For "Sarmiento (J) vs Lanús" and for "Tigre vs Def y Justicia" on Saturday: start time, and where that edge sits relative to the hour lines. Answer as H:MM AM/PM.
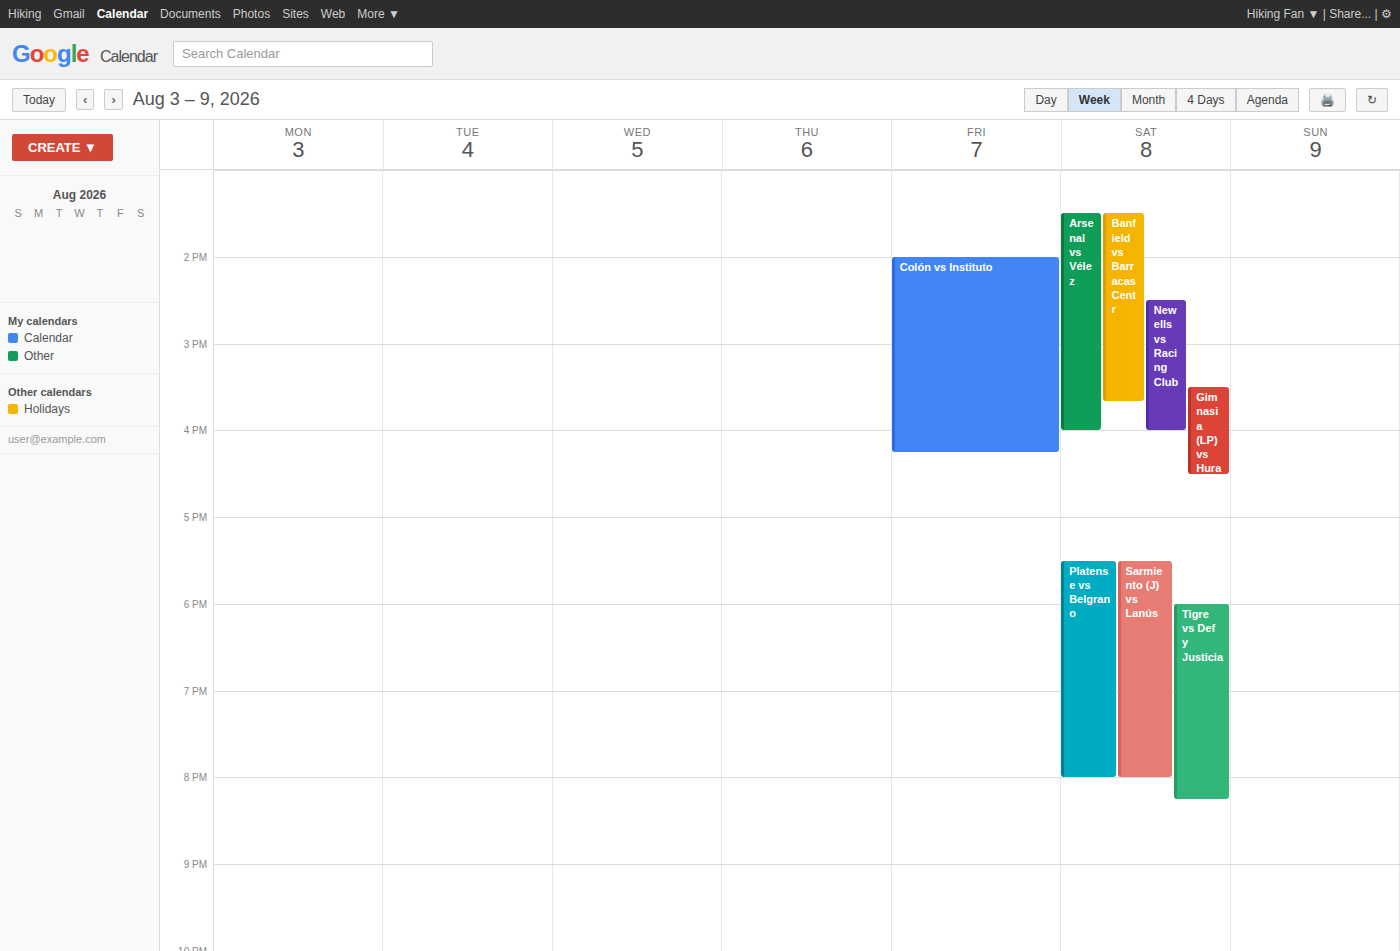
"Sarmiento (J) vs Lanús": 5:30 PM, halfway between the 5 PM and 6 PM lines. "Tigre vs Def y Justicia": 6:00 PM, exactly on the 6 PM line.